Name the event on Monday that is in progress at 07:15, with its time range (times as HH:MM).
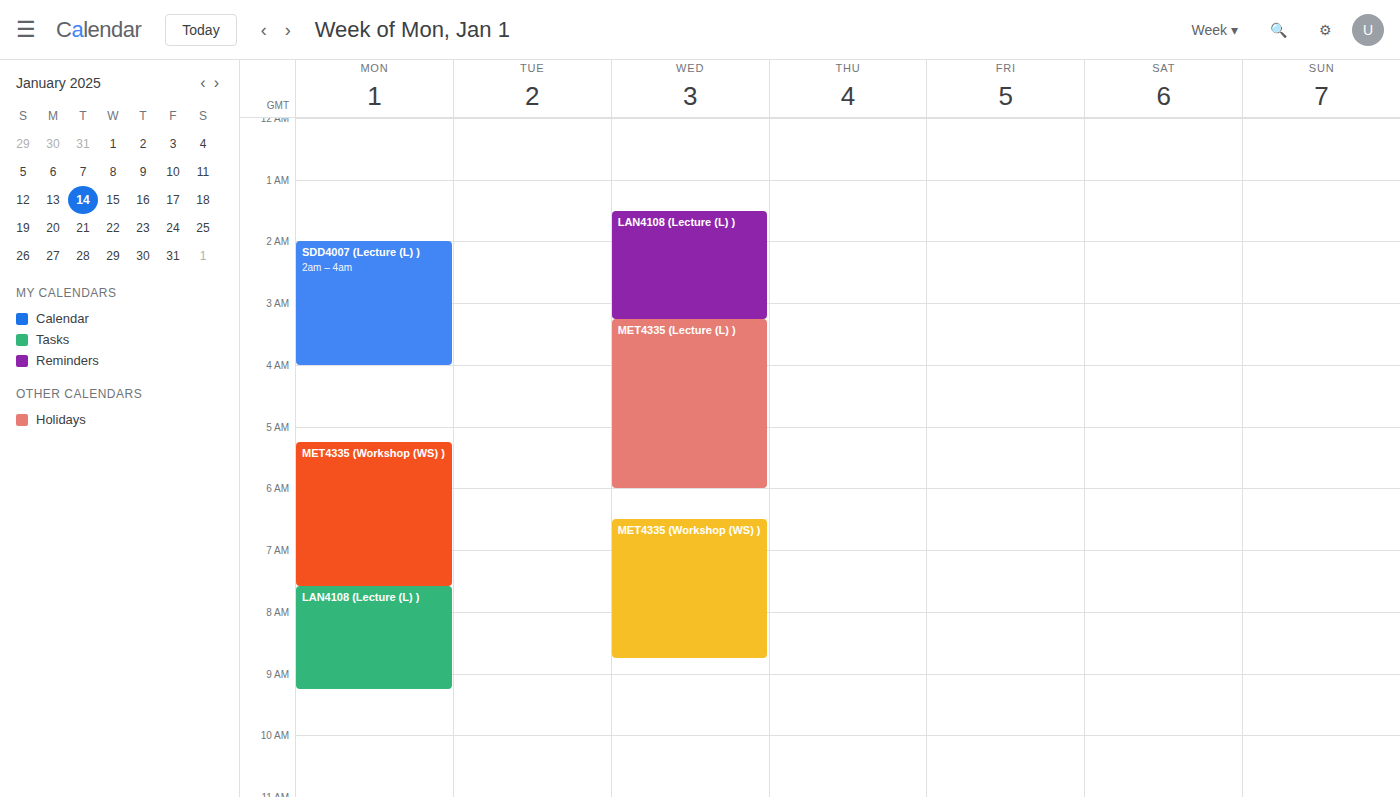
"MET4335 (Workshop (WS) )", 05:15 to 07:35